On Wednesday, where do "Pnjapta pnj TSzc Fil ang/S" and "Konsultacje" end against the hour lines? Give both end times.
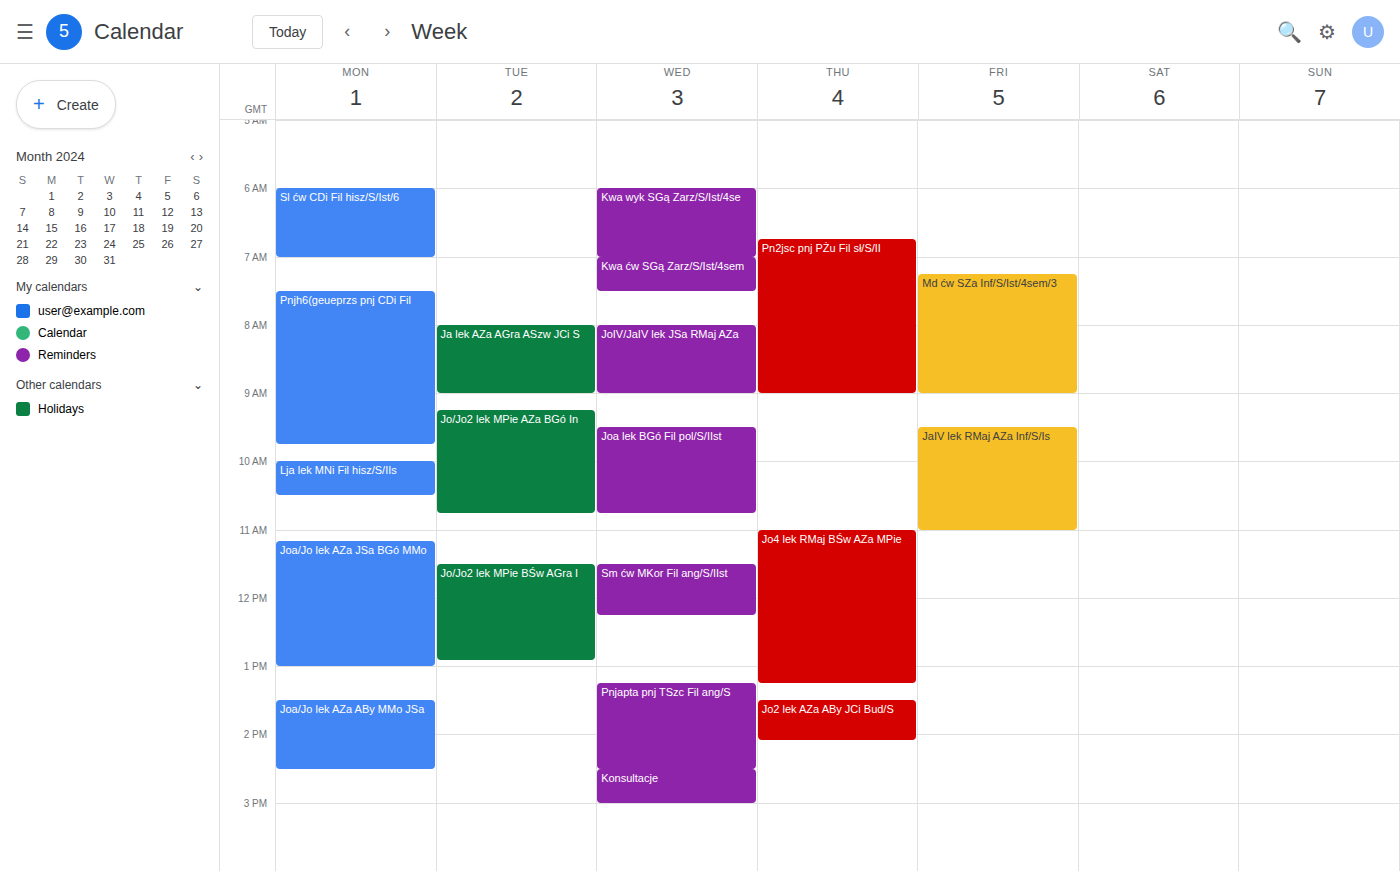
"Pnjapta pnj TSzc Fil ang/S": 2:30 PM, halfway between the 2 PM and 3 PM lines. "Konsultacje": 3:00 PM, exactly on the 3 PM line.